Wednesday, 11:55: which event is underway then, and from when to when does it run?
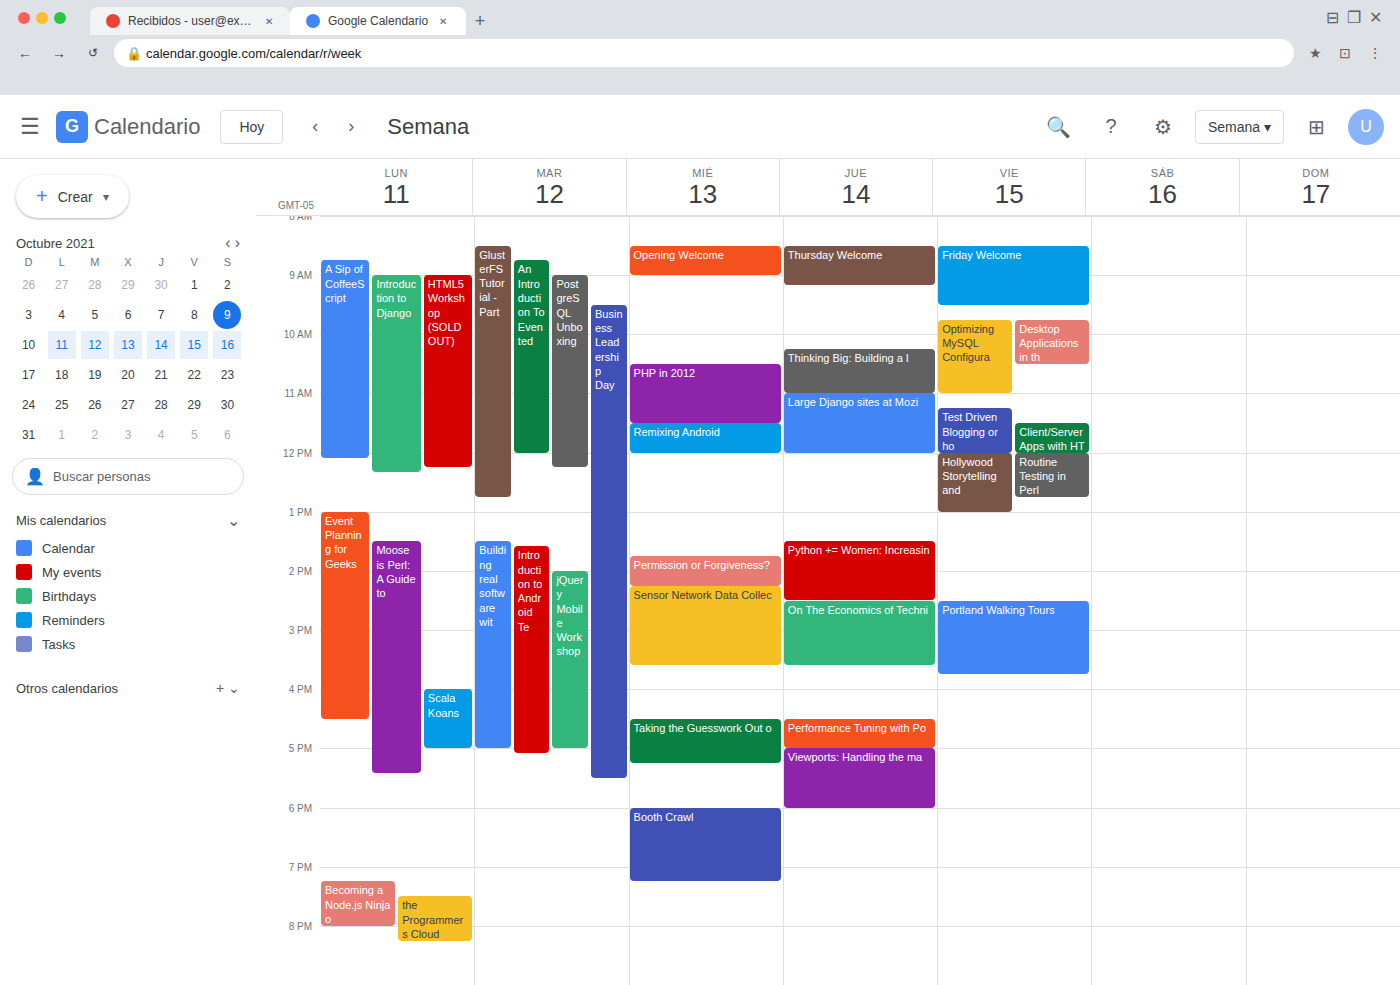
"Remixing Android", 11:30 to 12:00